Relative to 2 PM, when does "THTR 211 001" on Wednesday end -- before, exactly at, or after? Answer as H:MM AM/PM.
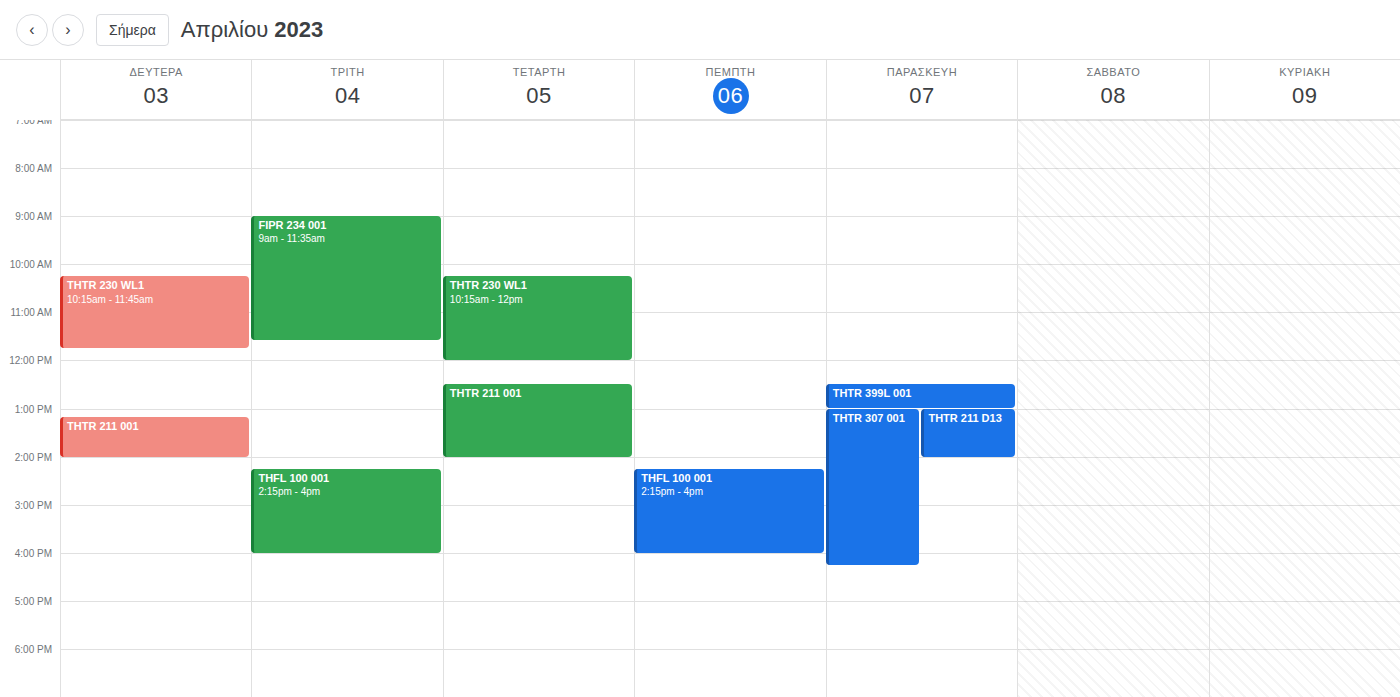
2:00 PM -- exactly at 2 PM, on the 2 PM line.